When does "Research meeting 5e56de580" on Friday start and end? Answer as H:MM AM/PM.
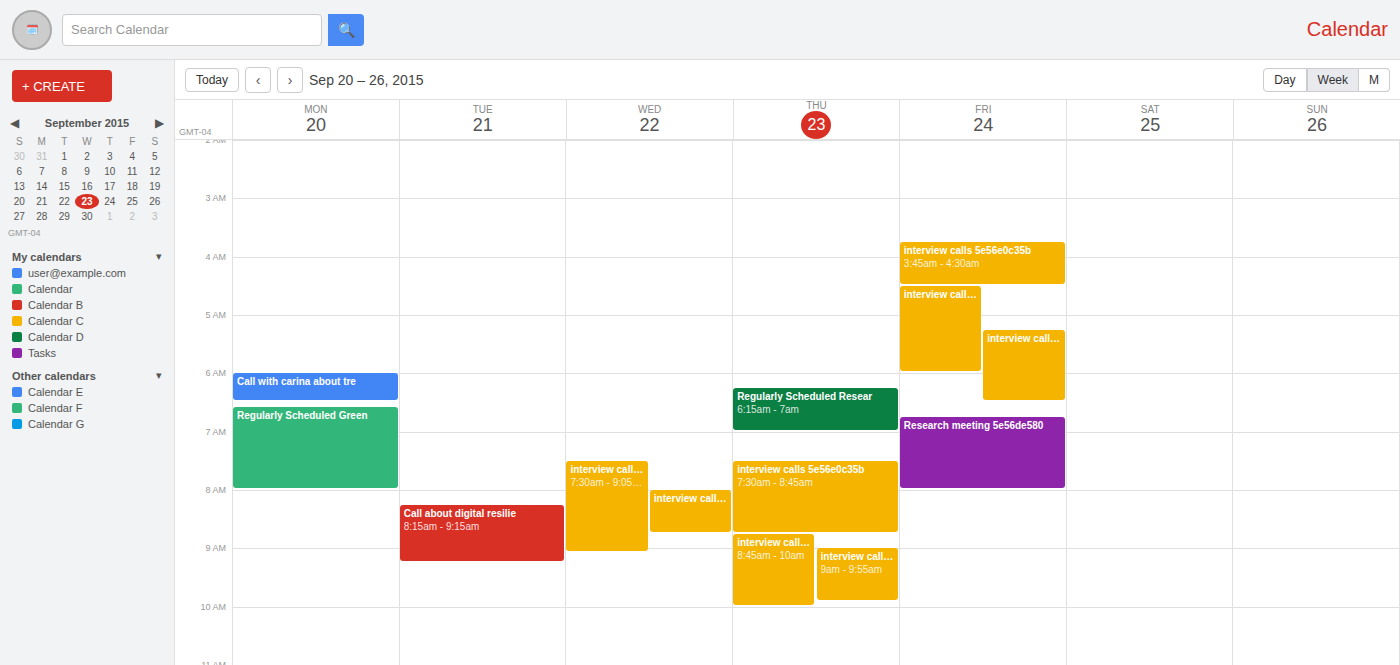
6:45 AM to 8:00 AM